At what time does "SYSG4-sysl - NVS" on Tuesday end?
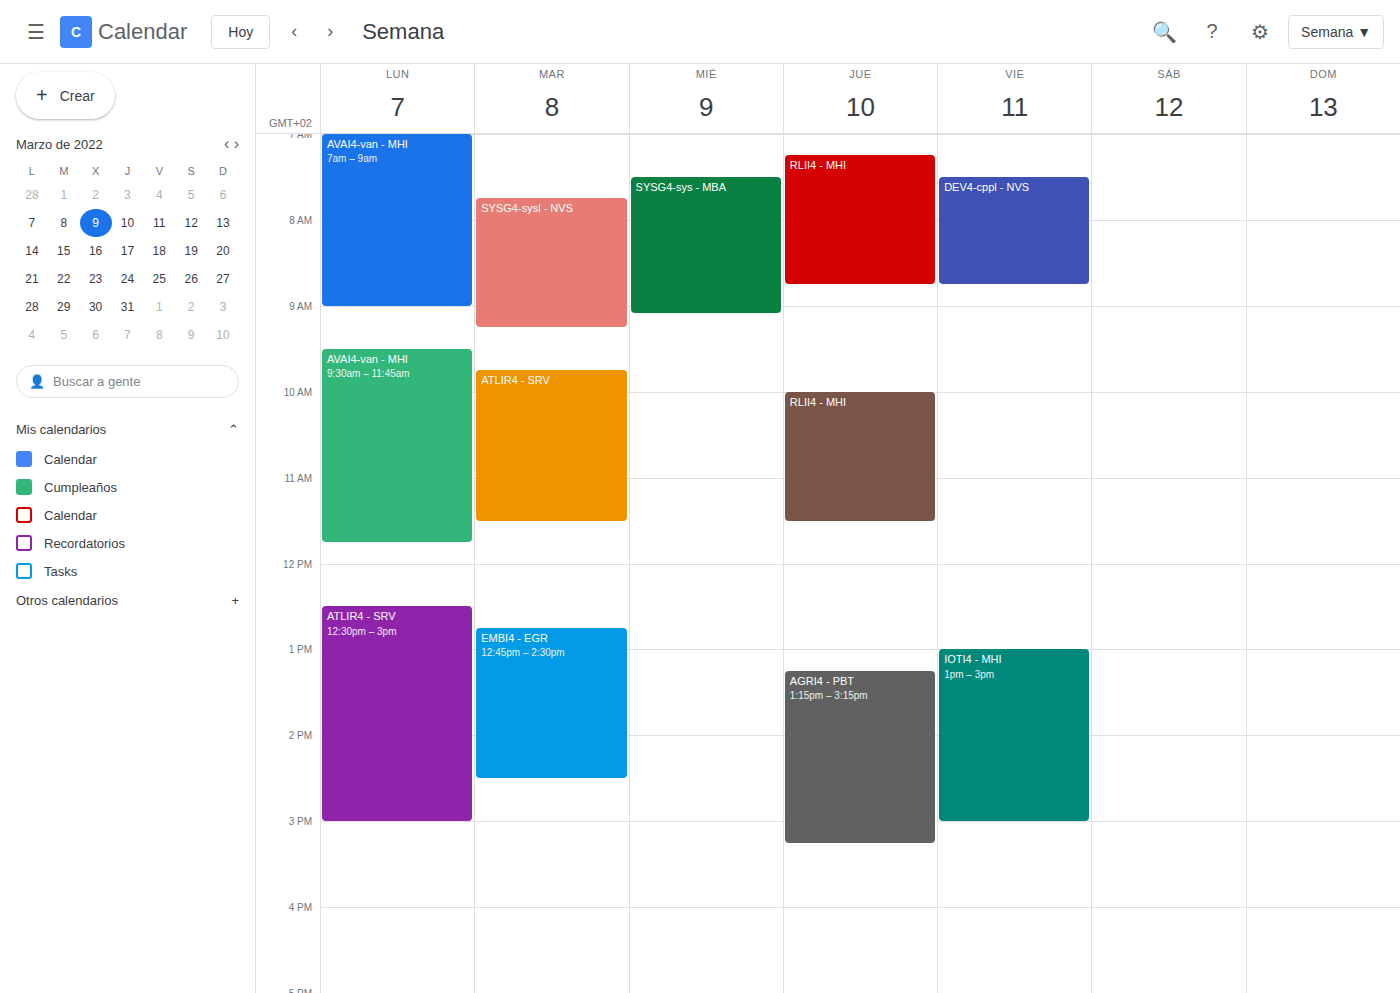
9:15 AM